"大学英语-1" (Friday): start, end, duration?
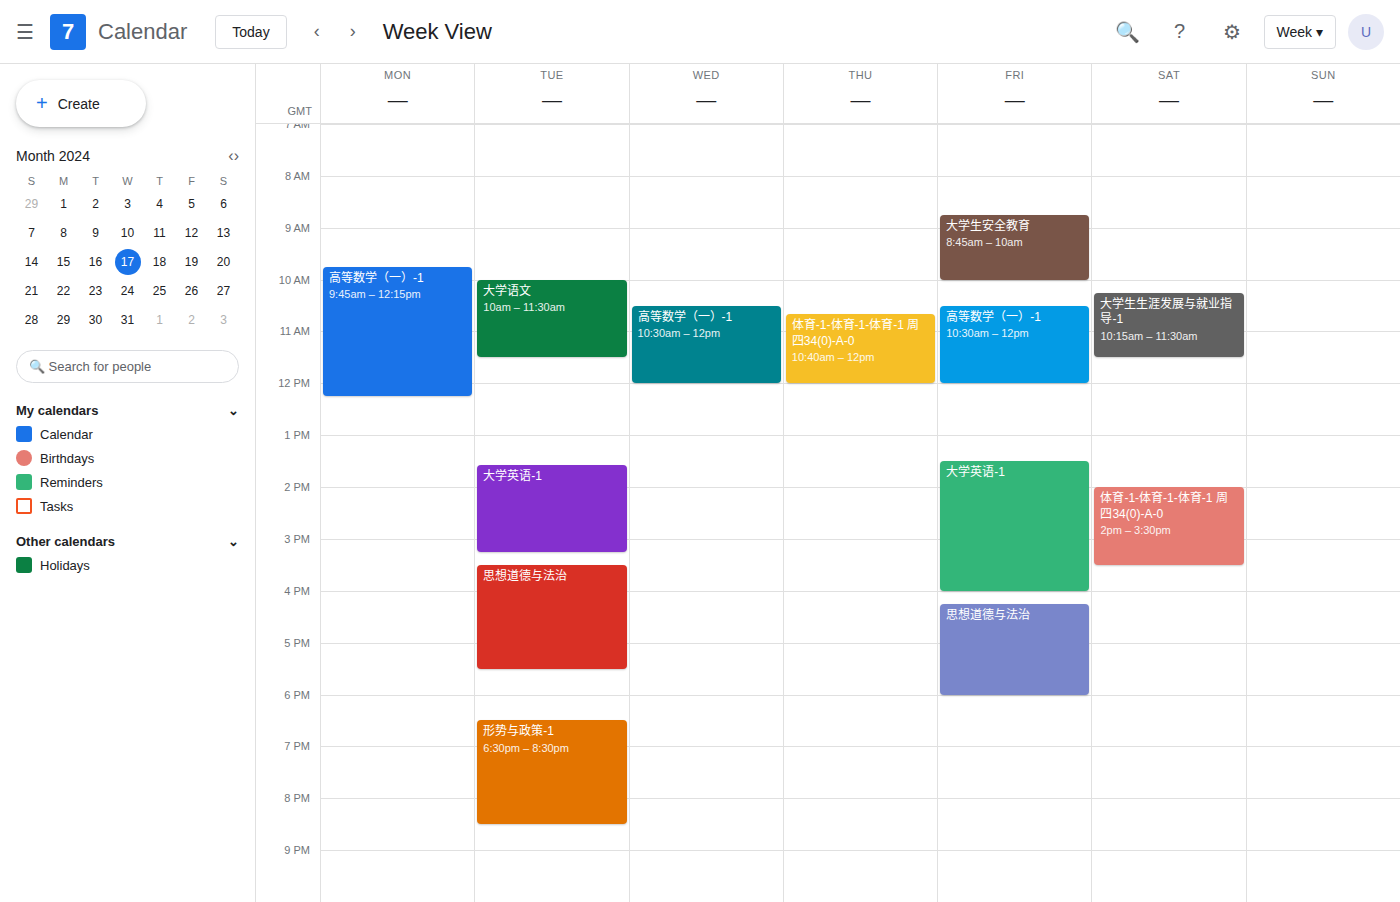
1:30 PM to 4:00 PM, 2 hours 30 minutes